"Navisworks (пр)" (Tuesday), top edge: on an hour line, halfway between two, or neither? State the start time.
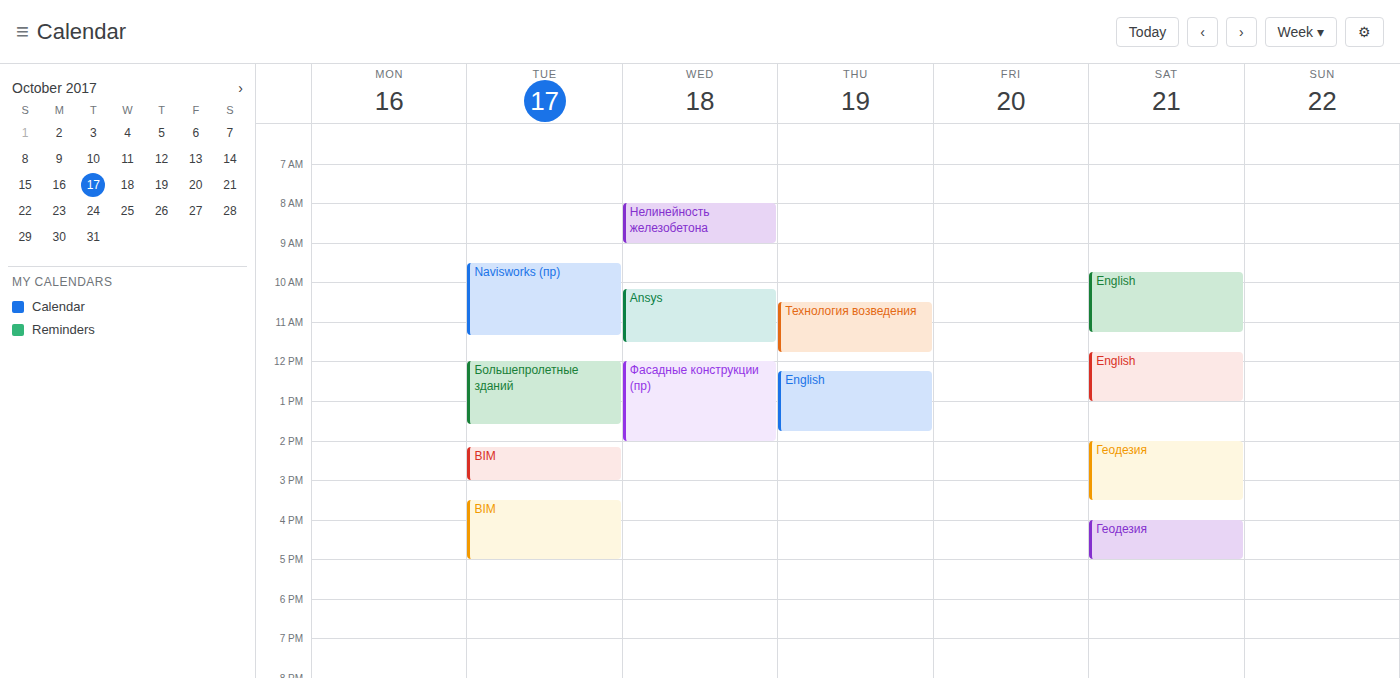
9:30 AM -- halfway between the 9 AM and 10 AM lines.